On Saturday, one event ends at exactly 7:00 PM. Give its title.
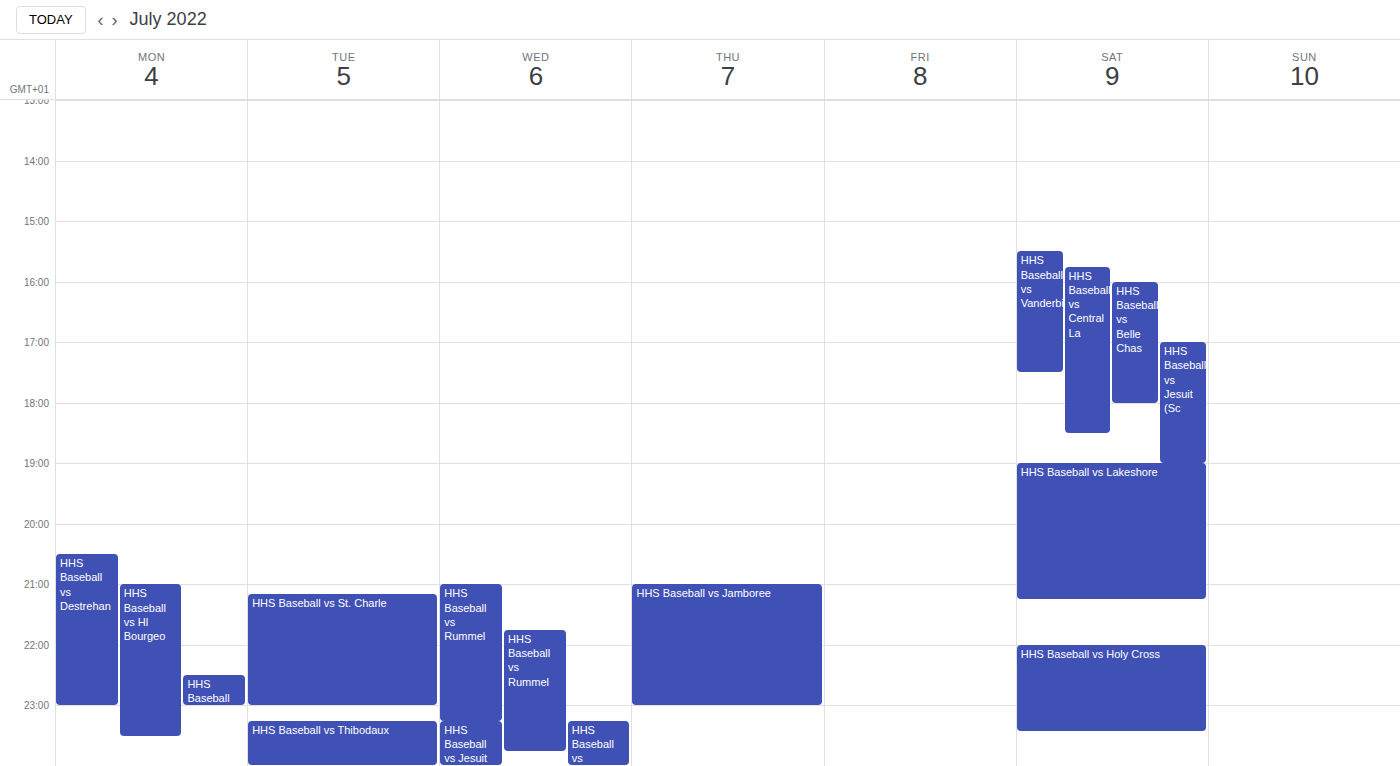
"HHS Baseball vs Jesuit (Sc"